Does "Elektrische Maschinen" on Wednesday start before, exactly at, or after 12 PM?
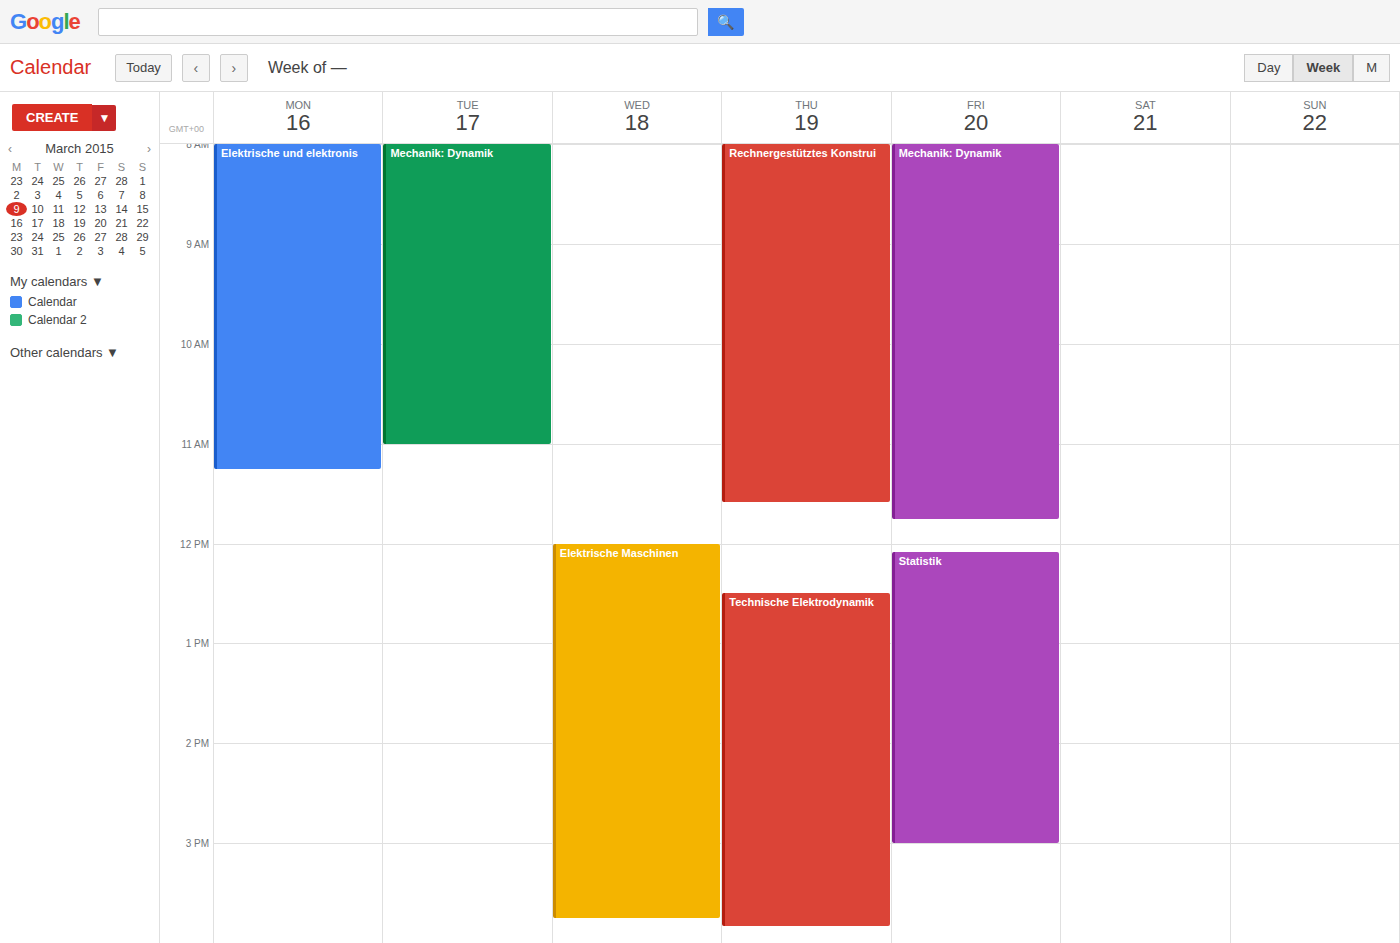
12:00 PM -- exactly at 12 PM, on the 12 PM line.